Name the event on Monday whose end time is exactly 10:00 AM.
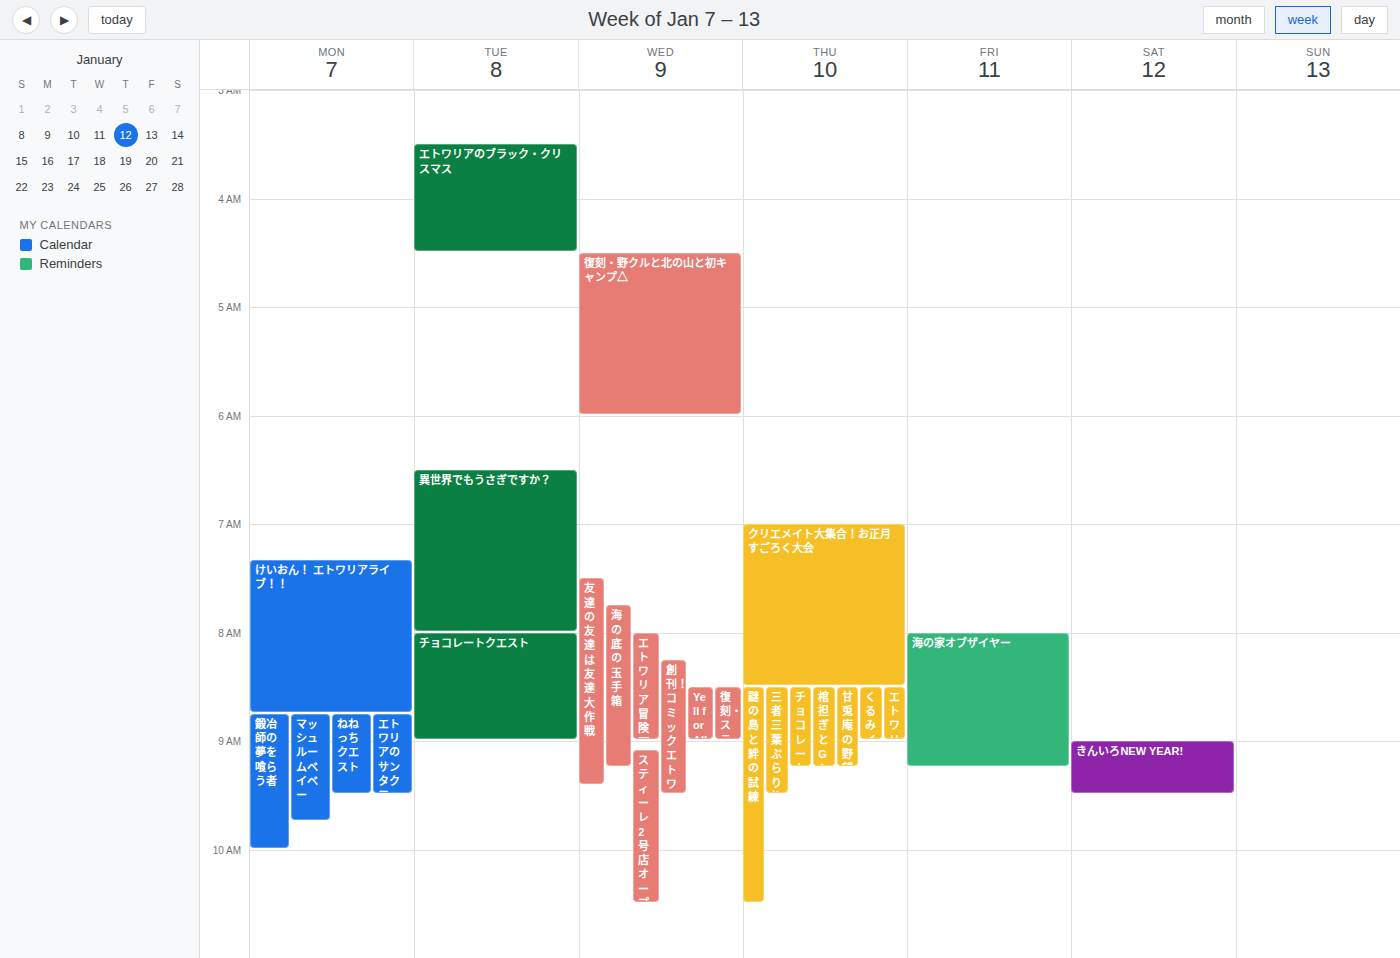
"鍛冶師の夢を喰らう者"